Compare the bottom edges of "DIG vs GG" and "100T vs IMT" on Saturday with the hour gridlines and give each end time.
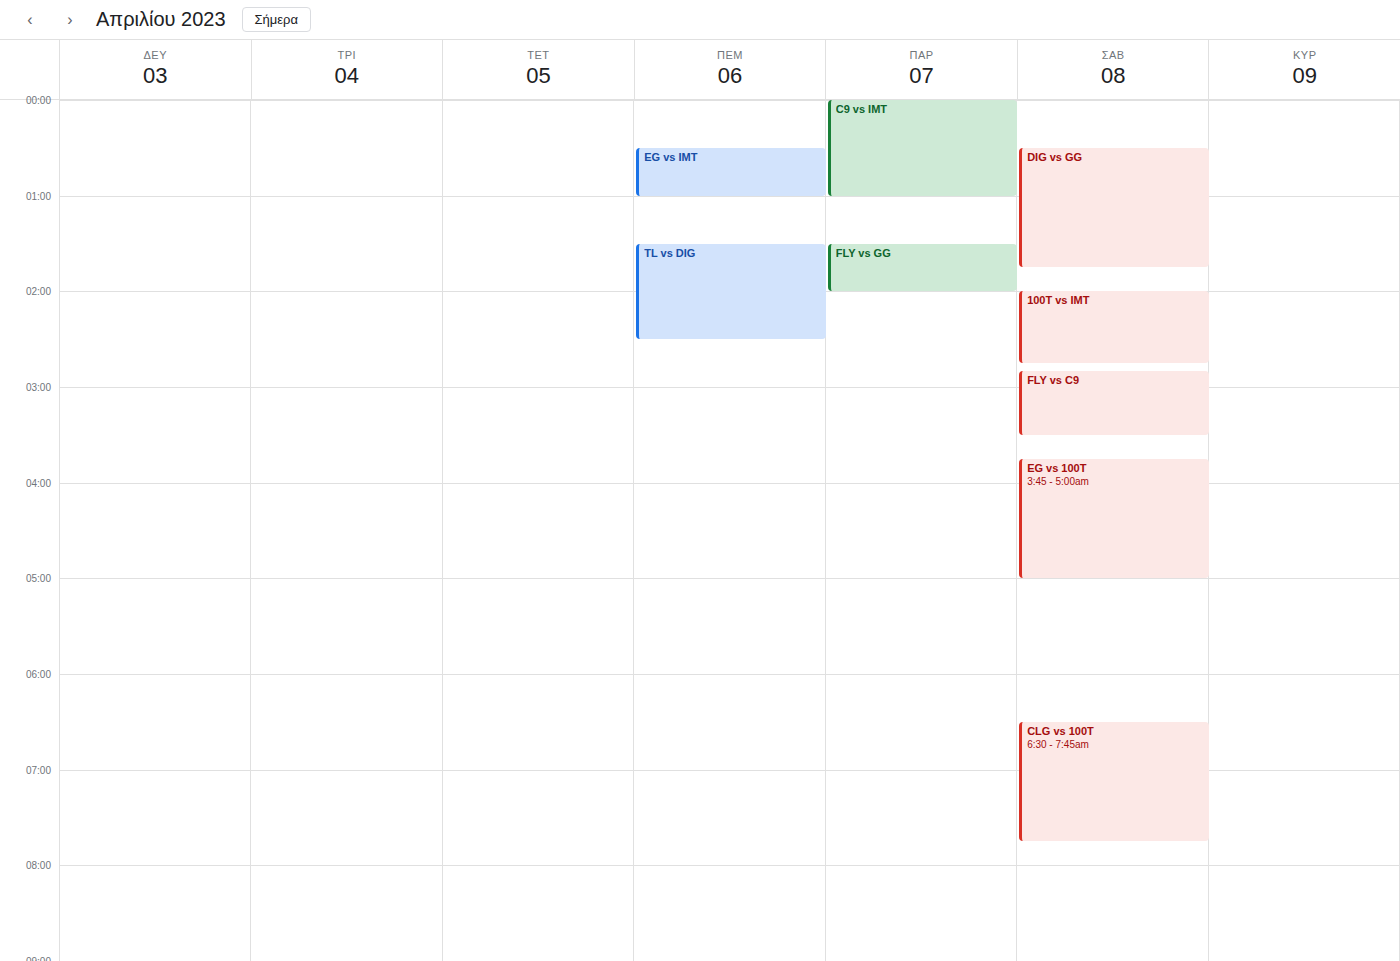
"DIG vs GG": 1:45 AM, neither: three quarters of the way from the 1 AM line to the 2 AM line. "100T vs IMT": 2:45 AM, neither: three quarters of the way from the 2 AM line to the 3 AM line.